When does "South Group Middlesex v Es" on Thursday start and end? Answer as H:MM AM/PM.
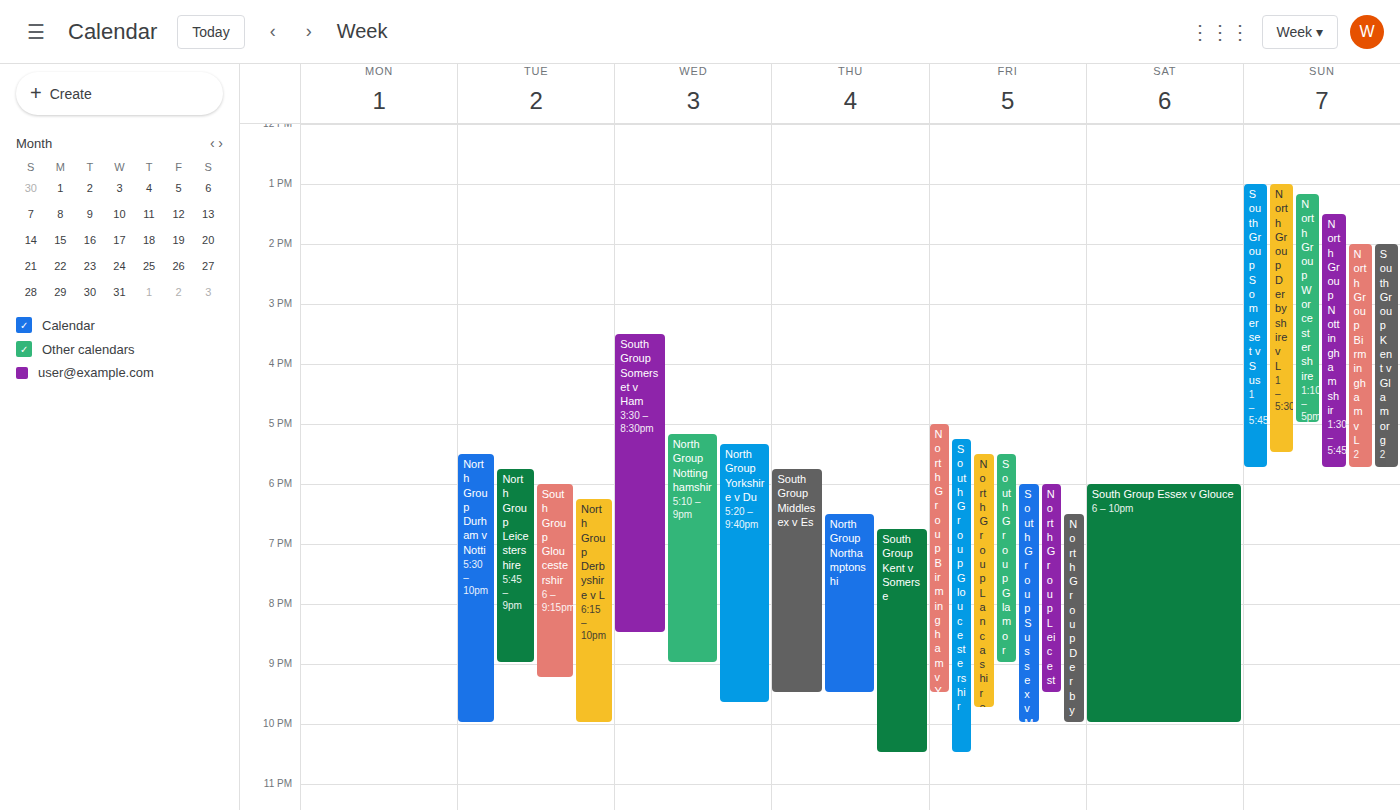
5:45 PM to 9:30 PM